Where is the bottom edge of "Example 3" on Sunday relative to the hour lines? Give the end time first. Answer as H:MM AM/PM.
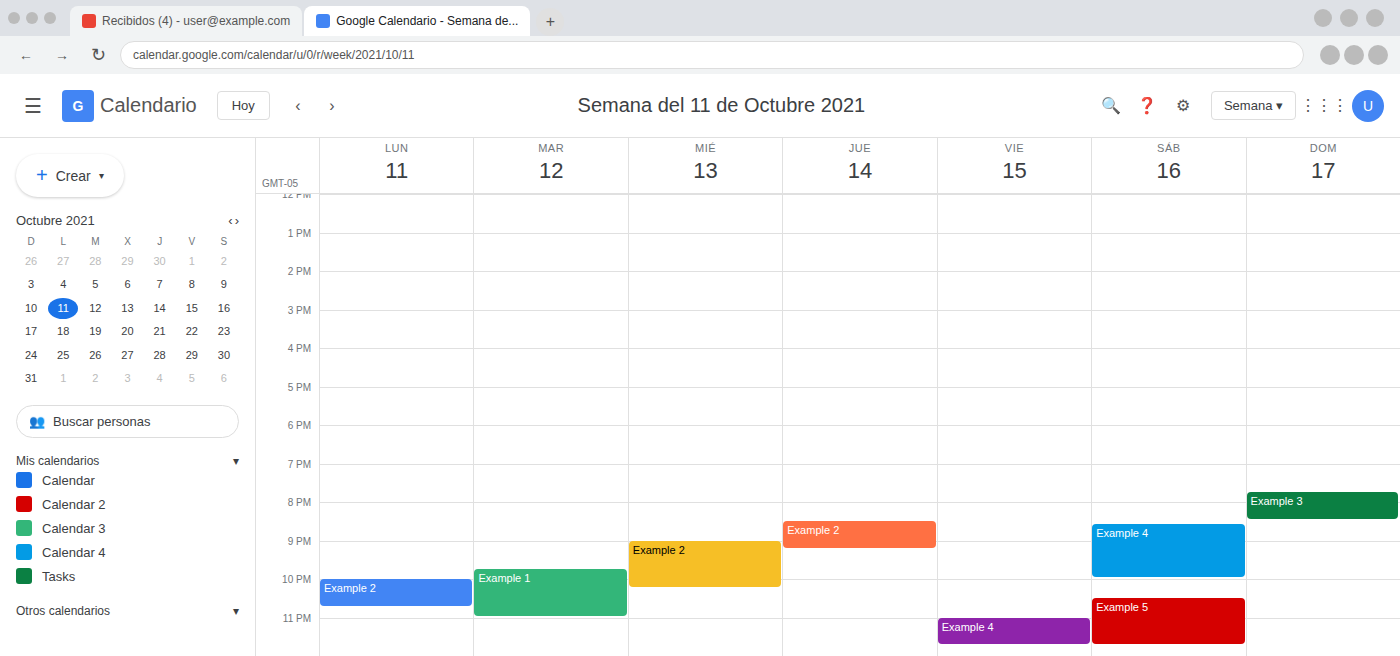
8:30 PM -- halfway between the 8 PM and 9 PM lines.